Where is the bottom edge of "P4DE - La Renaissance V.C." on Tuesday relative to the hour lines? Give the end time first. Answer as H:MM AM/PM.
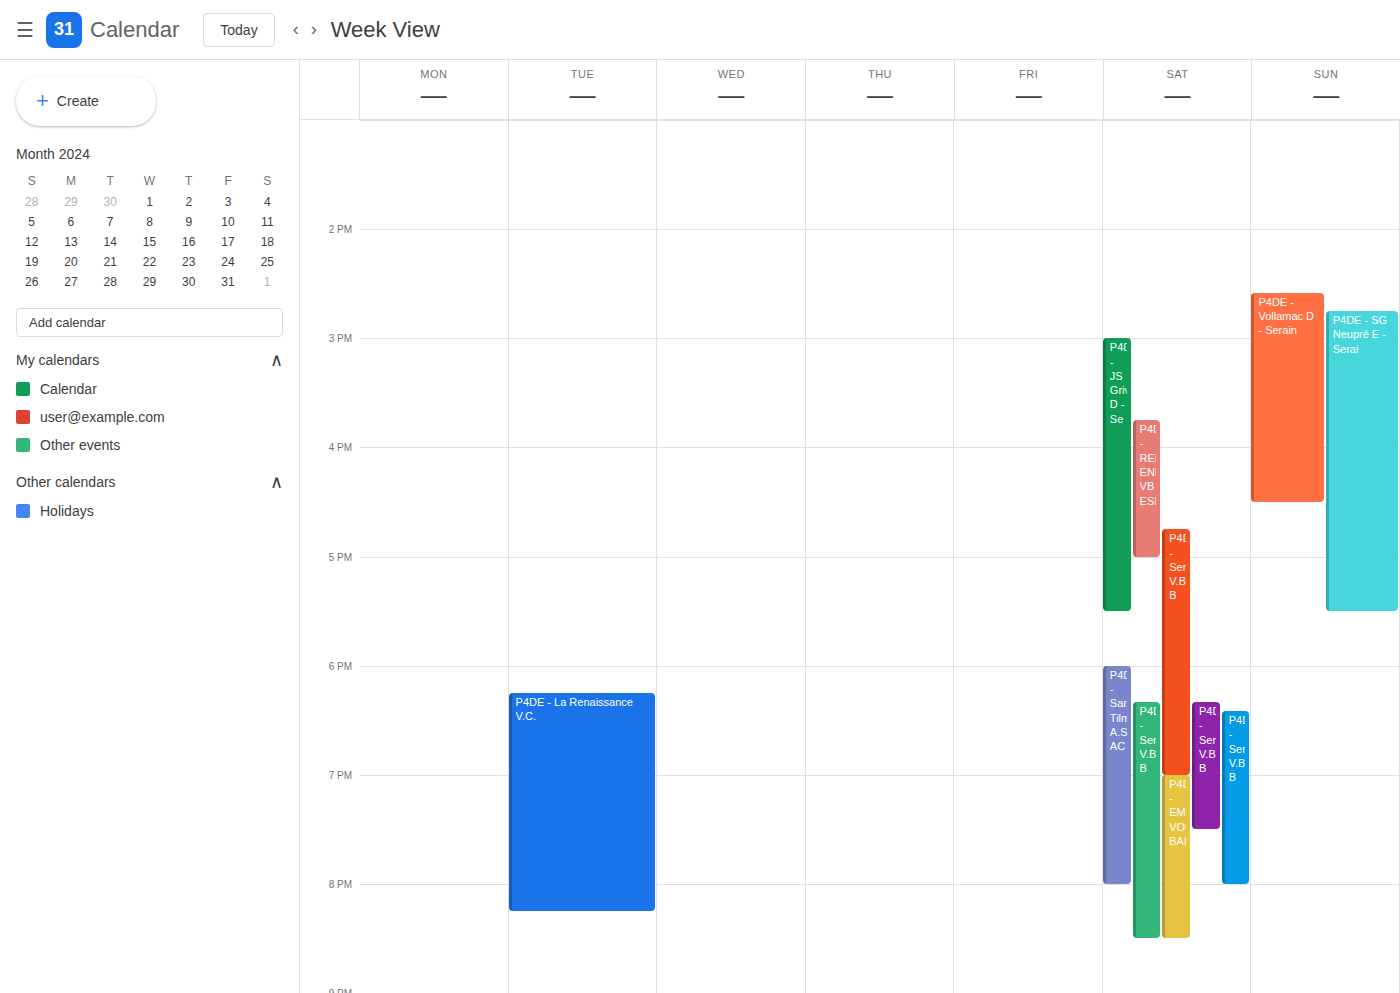
8:15 PM -- neither: a quarter of the way from the 8 PM line to the 9 PM line.